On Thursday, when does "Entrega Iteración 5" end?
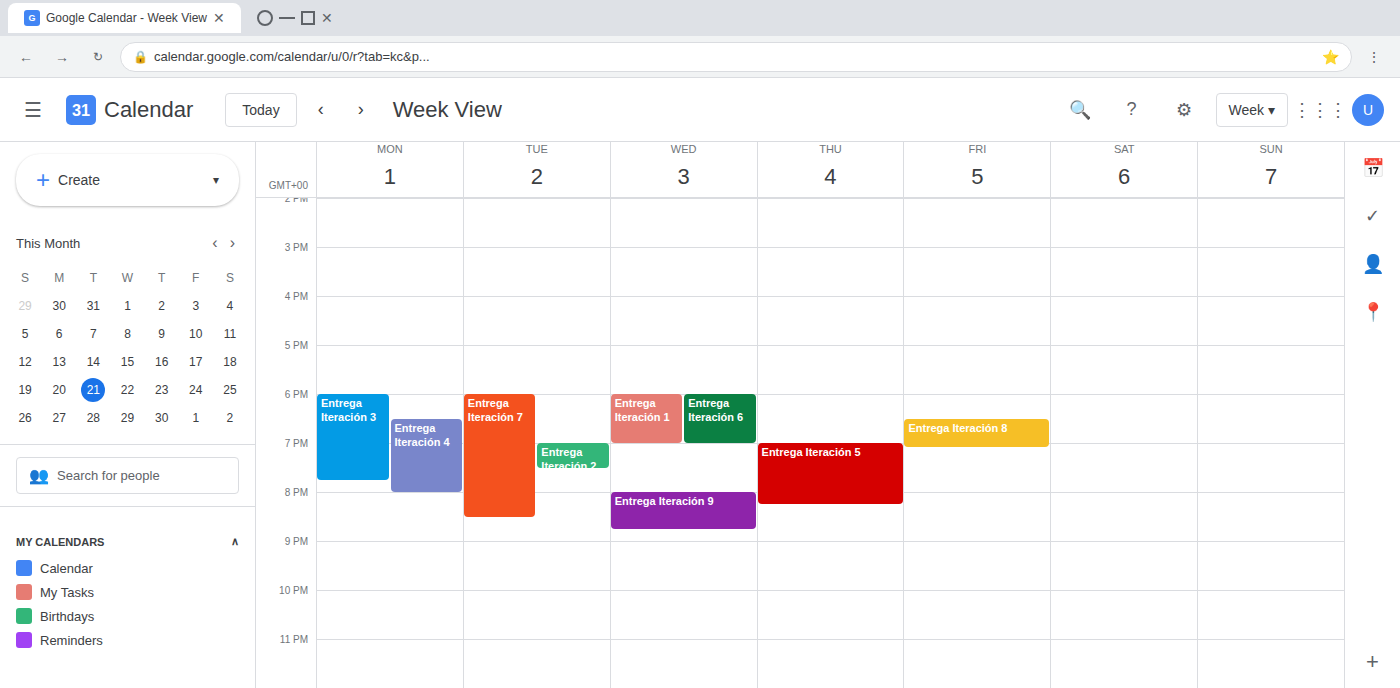
8:15 PM